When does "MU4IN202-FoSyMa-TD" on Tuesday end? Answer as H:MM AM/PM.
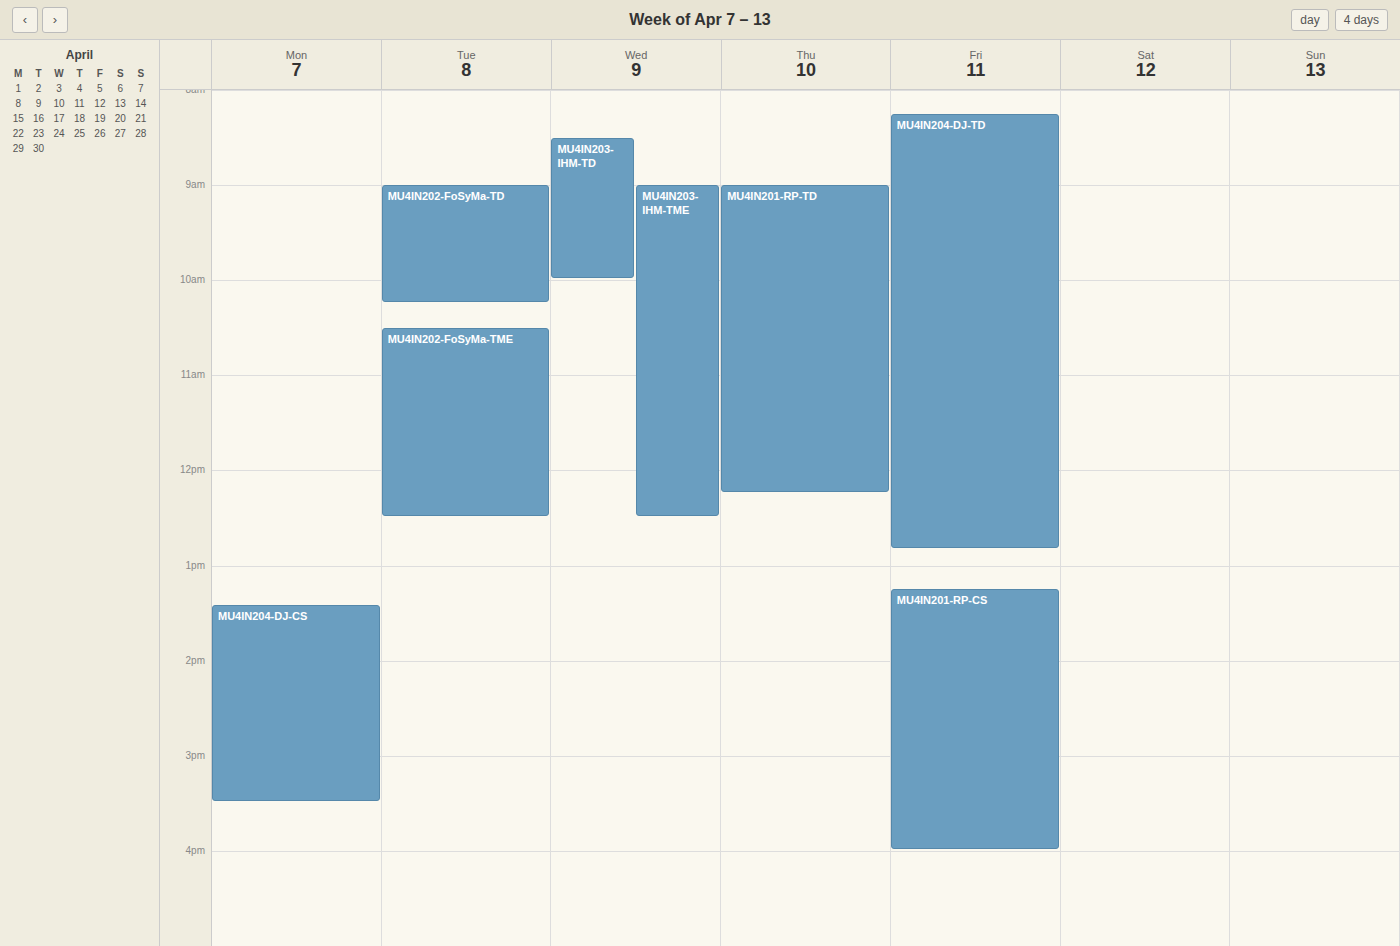
10:15 AM